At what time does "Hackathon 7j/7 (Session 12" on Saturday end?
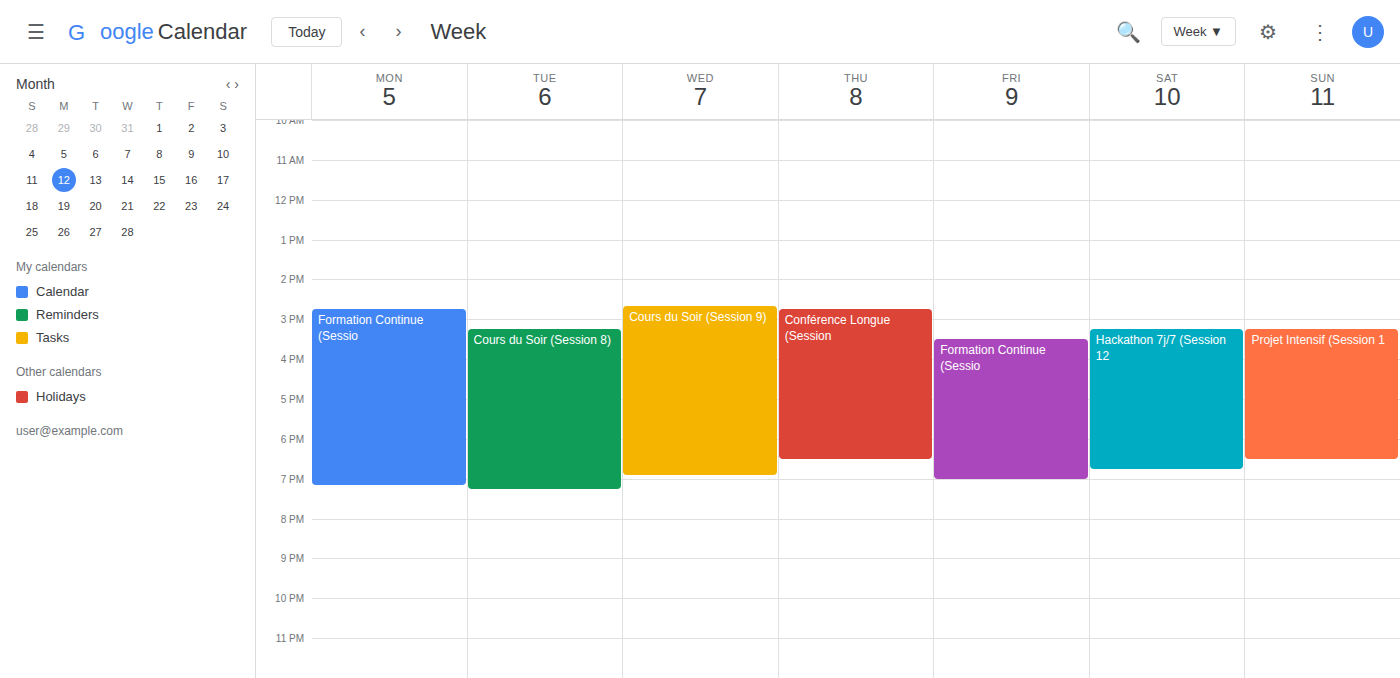
6:45 PM